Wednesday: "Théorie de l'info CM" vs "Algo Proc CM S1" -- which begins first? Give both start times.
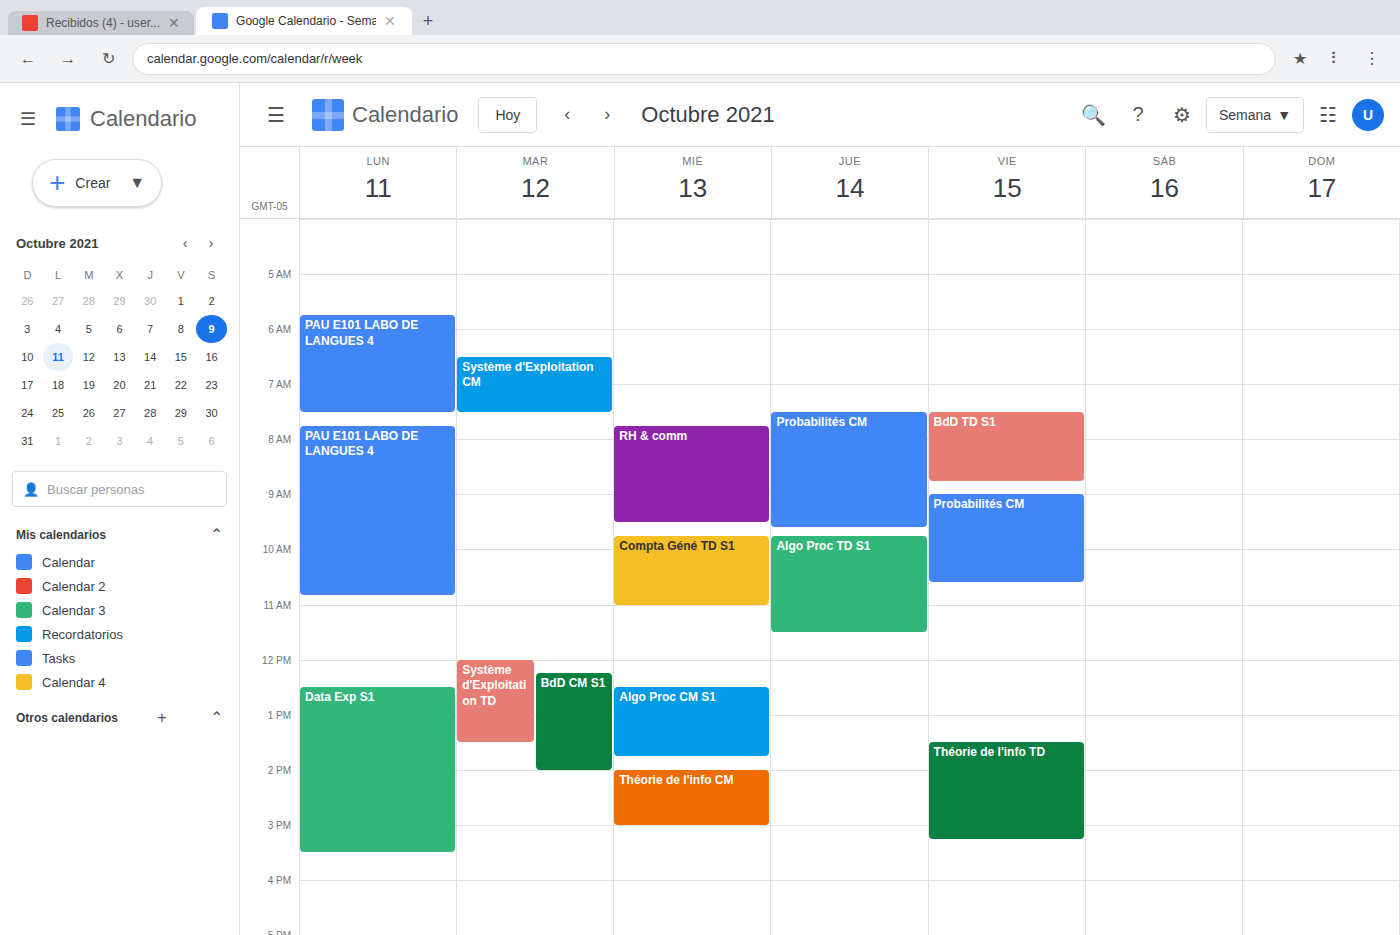
"Algo Proc CM S1" 12:30 PM; "Théorie de l'info CM" 2:00 PM.